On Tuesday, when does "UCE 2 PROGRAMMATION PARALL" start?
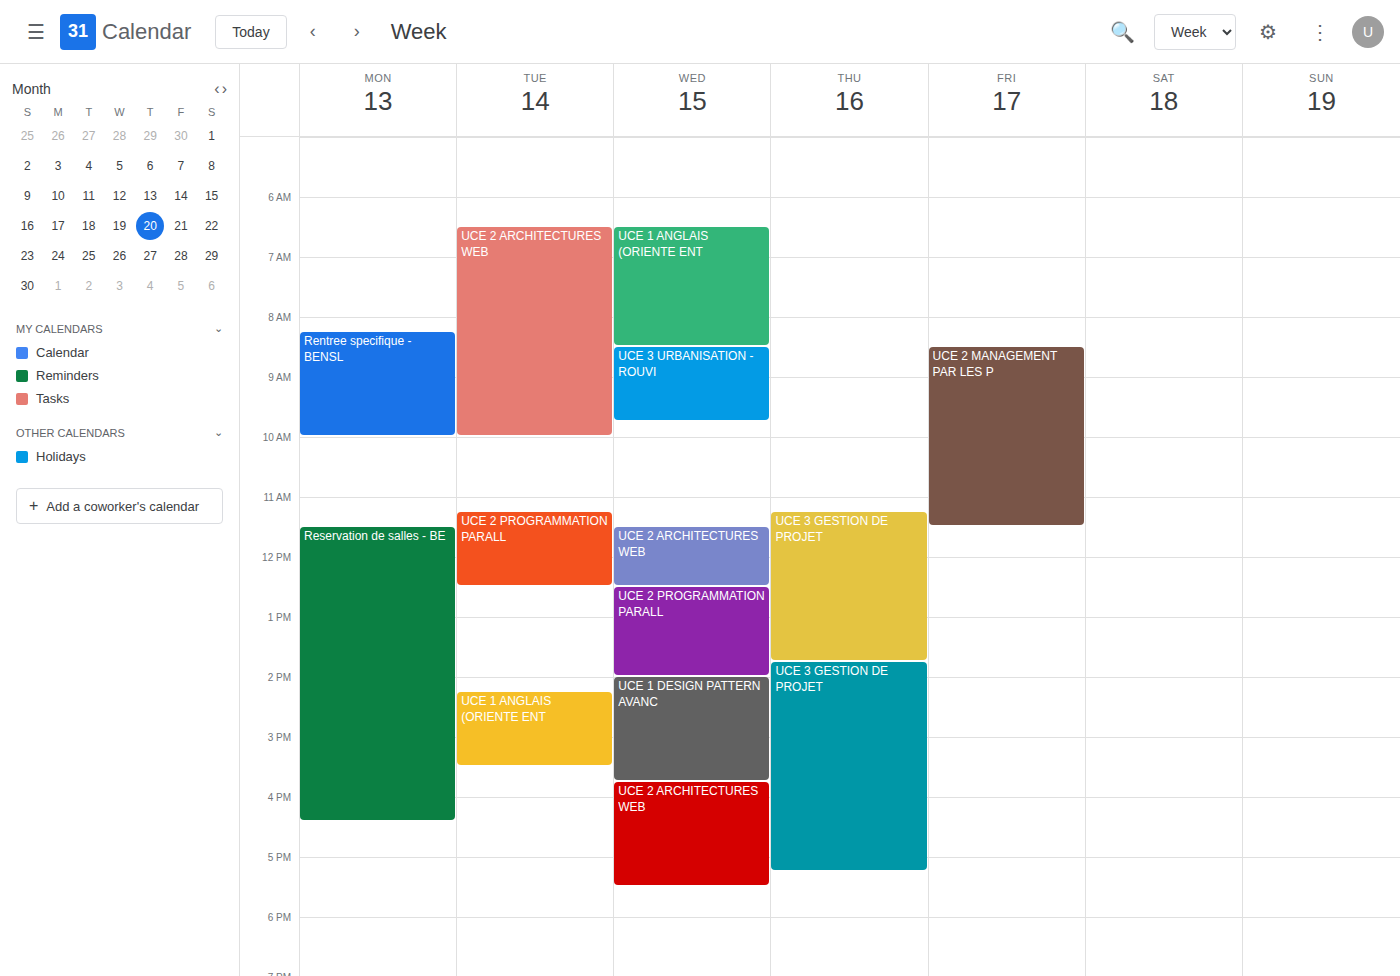
11:15 AM